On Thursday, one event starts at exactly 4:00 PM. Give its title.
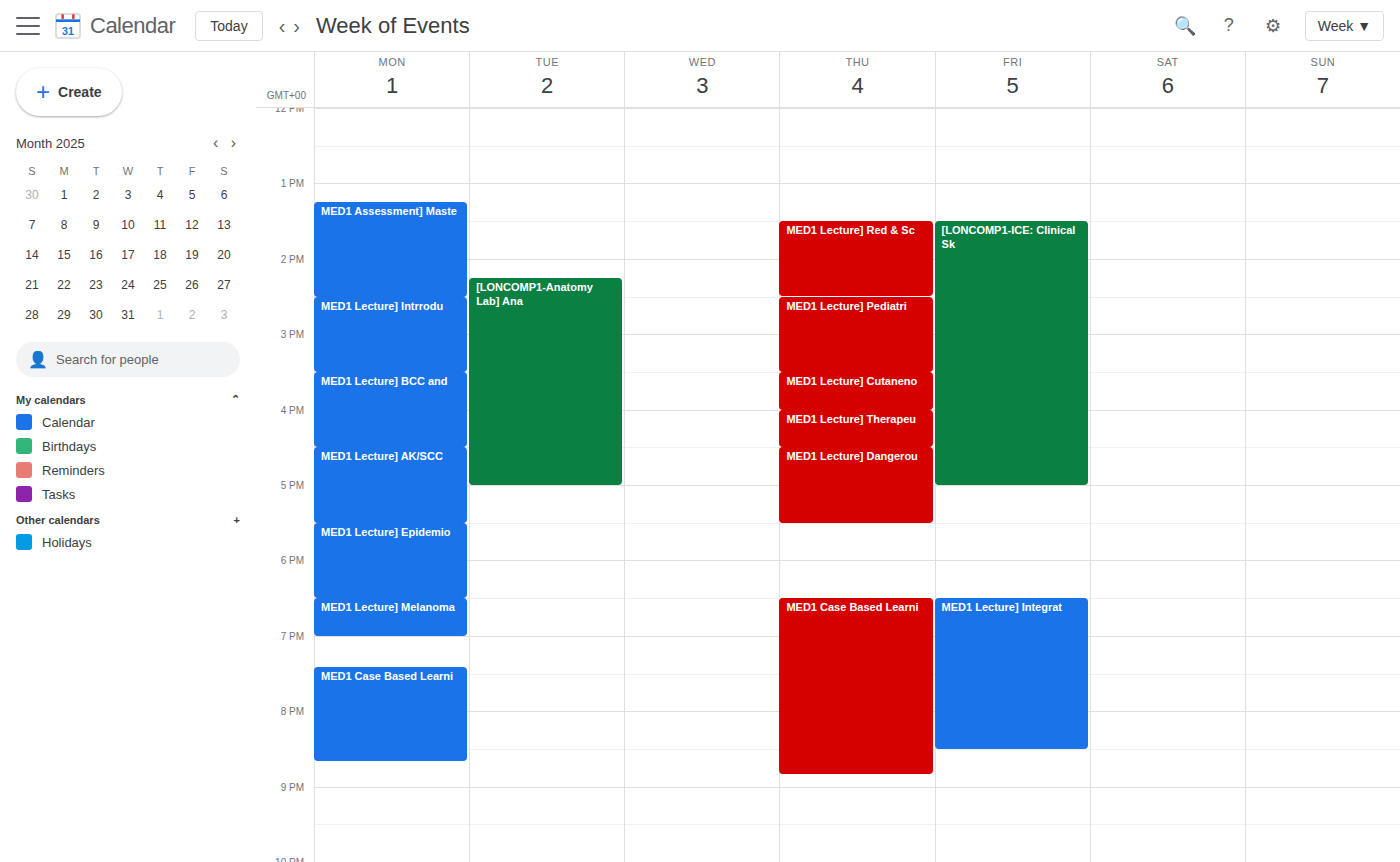
"MED1 Lecture] Therapeu"